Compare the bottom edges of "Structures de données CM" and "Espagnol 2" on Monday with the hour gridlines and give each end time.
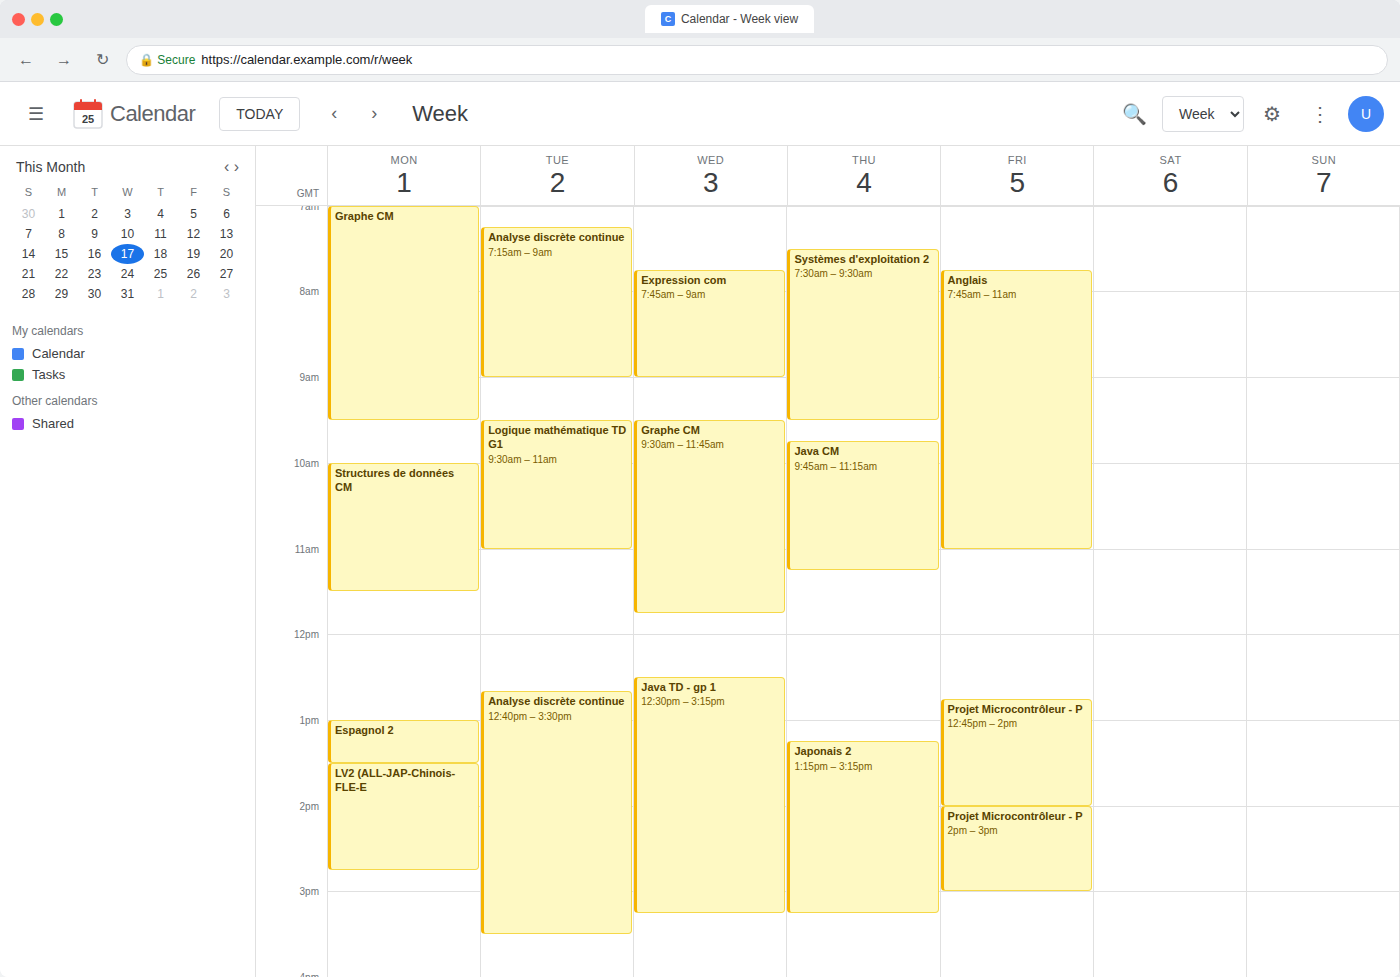
"Structures de données CM": 11:30 AM, halfway between the 11 AM and 12 PM lines. "Espagnol 2": 1:30 PM, halfway between the 1 PM and 2 PM lines.